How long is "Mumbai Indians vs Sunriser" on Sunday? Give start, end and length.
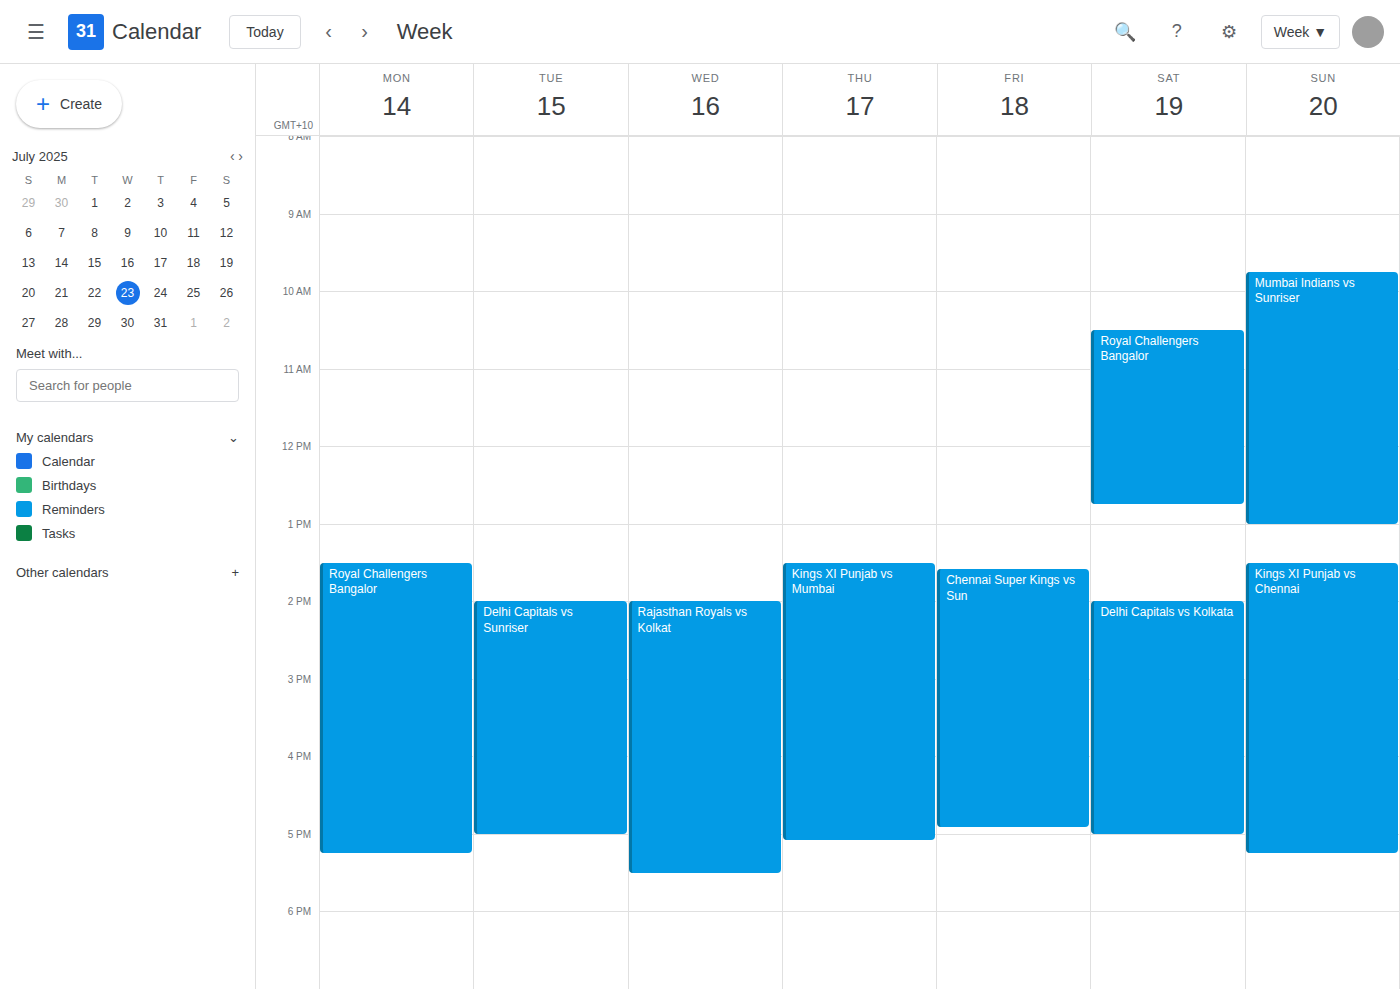
9:45 AM to 1:00 PM, 3 hours 15 minutes